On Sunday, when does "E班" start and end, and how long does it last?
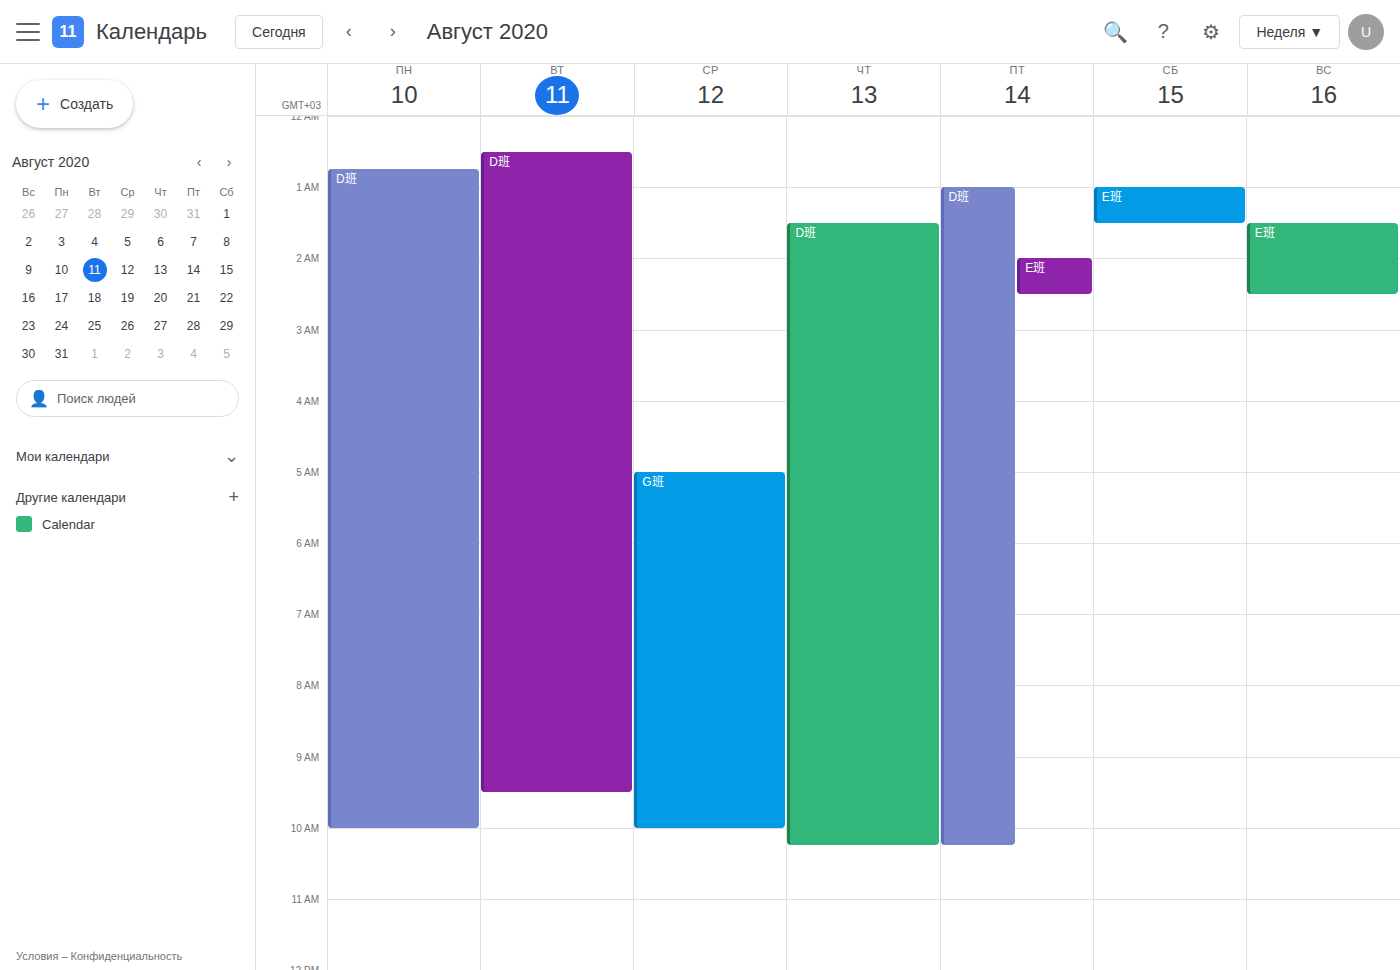
1:30 AM to 2:30 AM, 1 hour